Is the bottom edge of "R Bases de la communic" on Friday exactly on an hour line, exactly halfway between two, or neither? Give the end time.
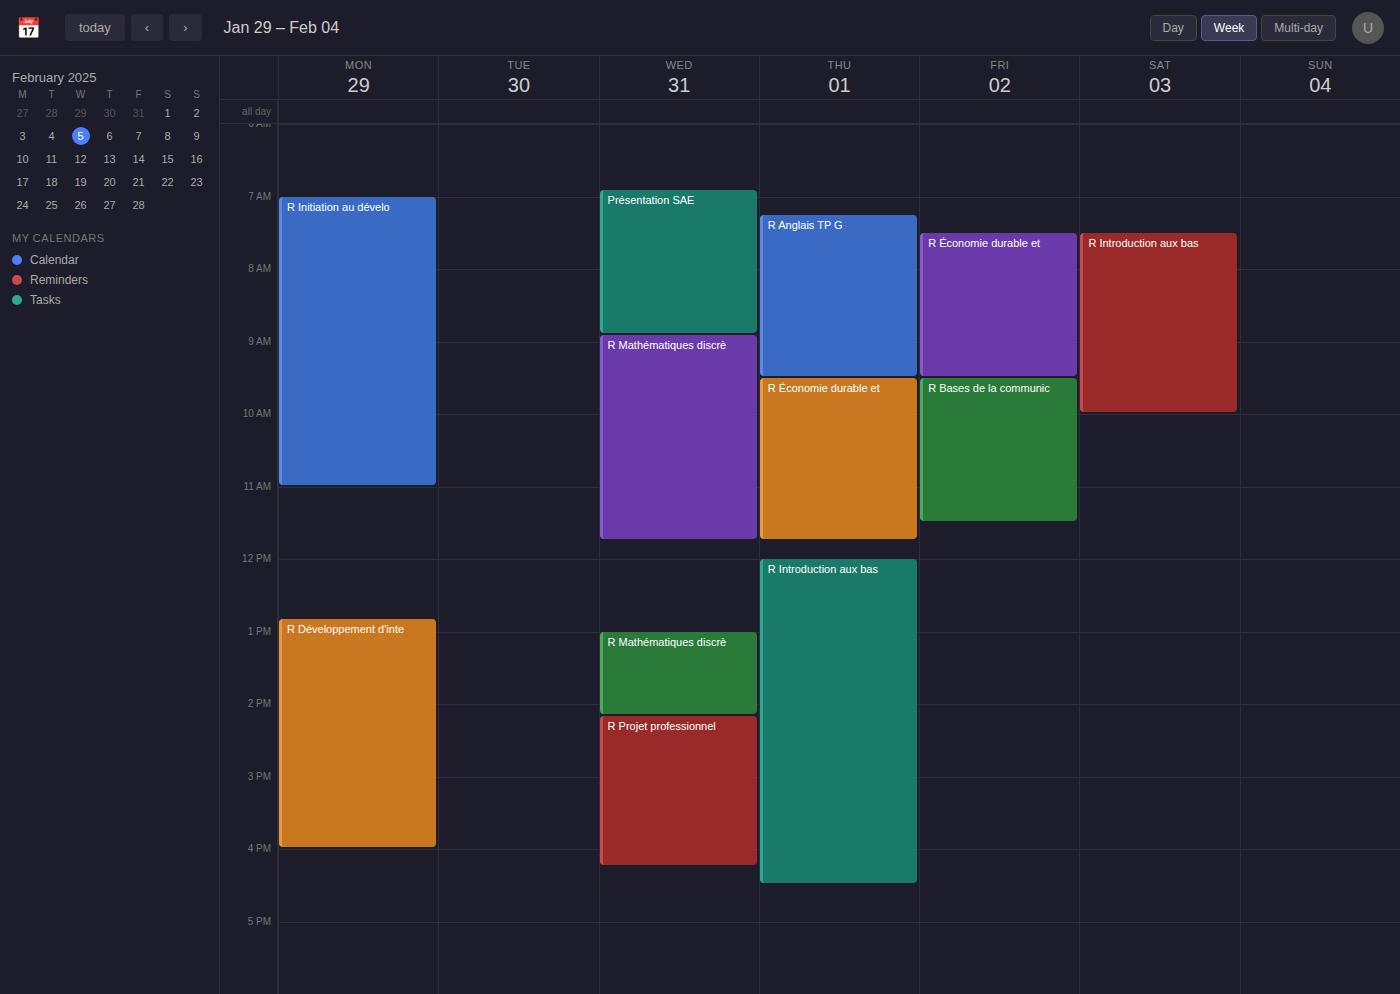
11:30 AM -- halfway between the 11 AM and 12 PM lines.